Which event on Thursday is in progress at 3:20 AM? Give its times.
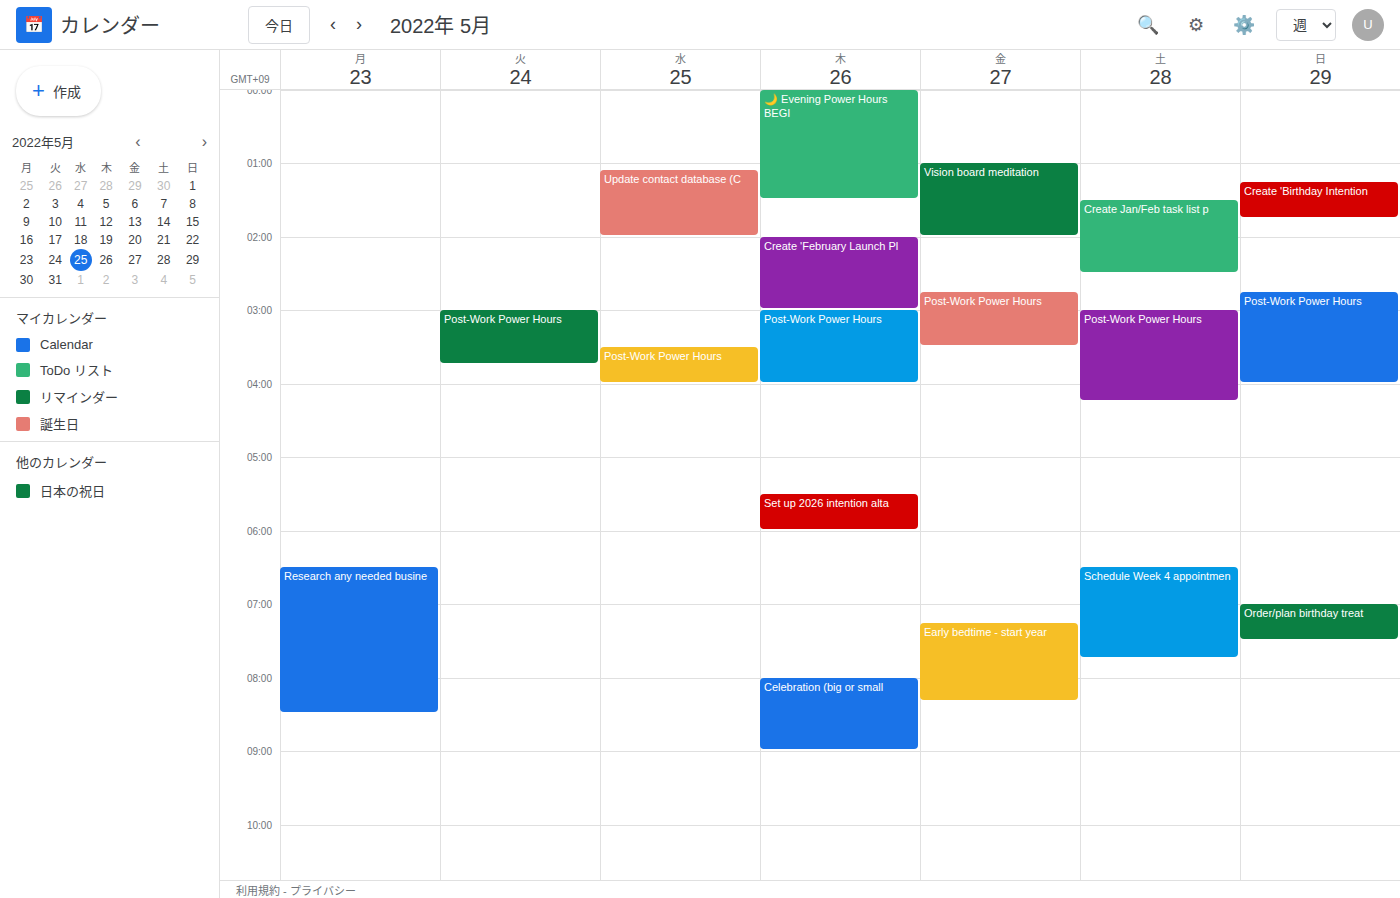
"Post-Work Power Hours", 3:00 AM to 4:00 AM